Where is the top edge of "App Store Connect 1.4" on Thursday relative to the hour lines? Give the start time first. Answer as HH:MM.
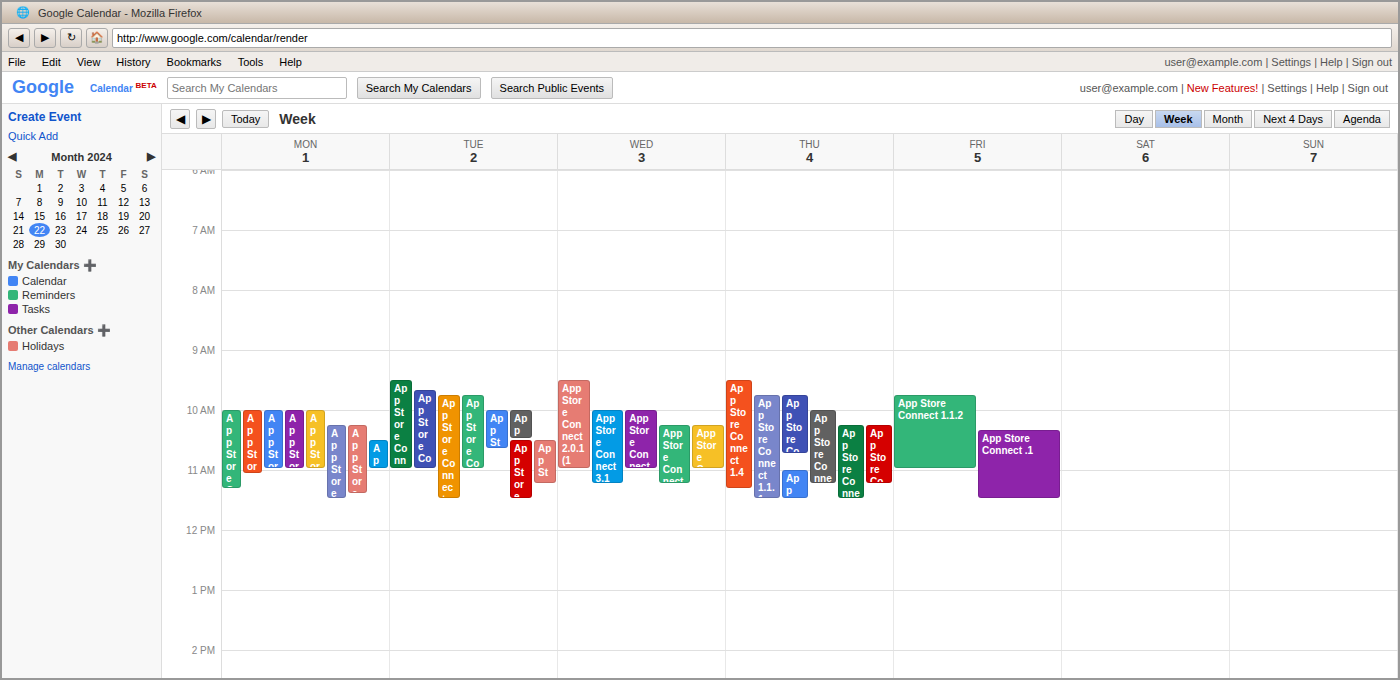
09:30 -- halfway between the 09:00 and 10:00 lines.